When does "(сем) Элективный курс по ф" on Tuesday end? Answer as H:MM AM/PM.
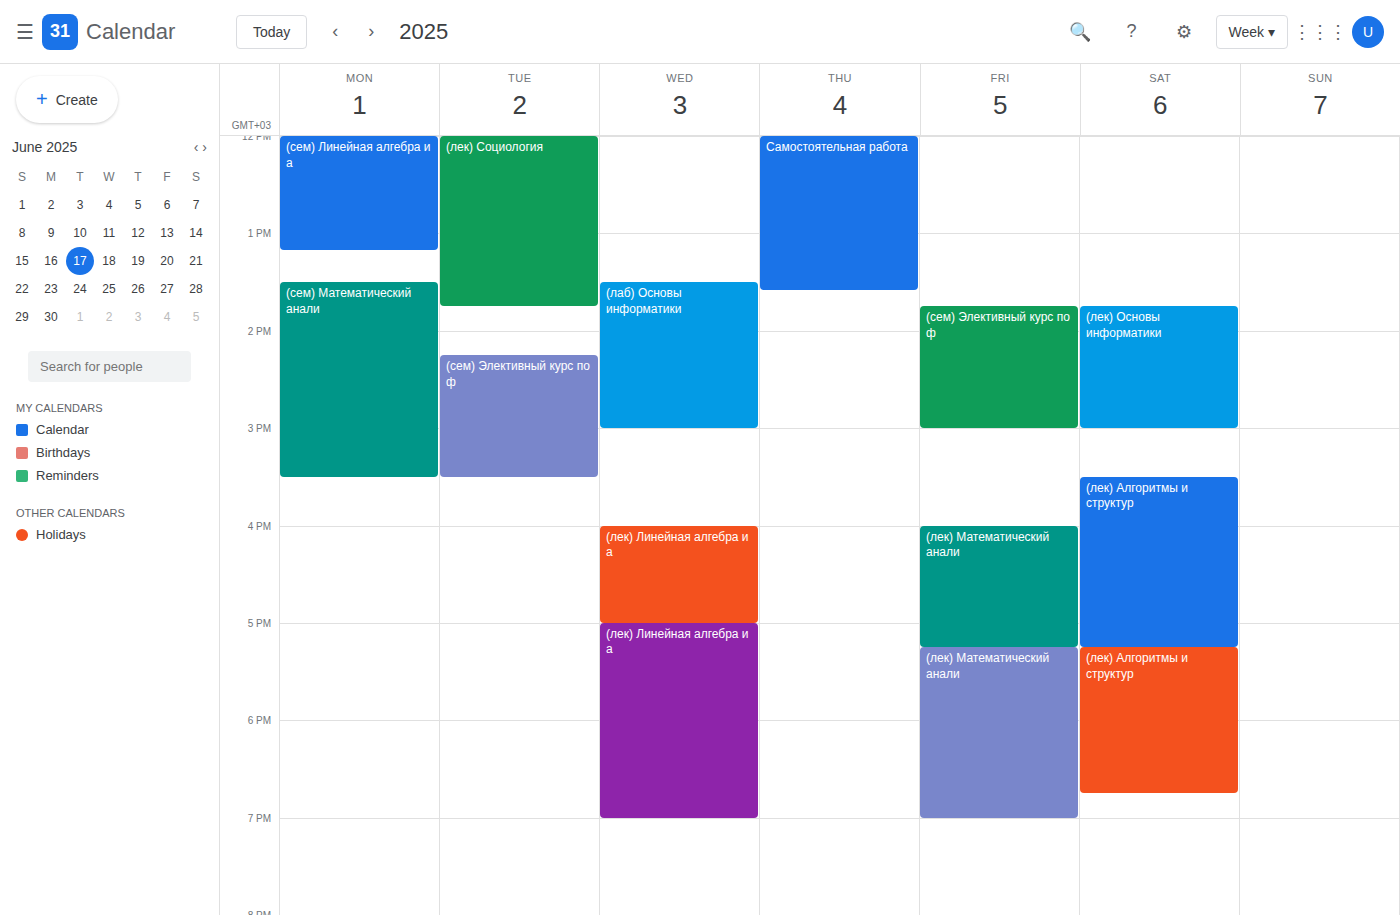
3:30 PM